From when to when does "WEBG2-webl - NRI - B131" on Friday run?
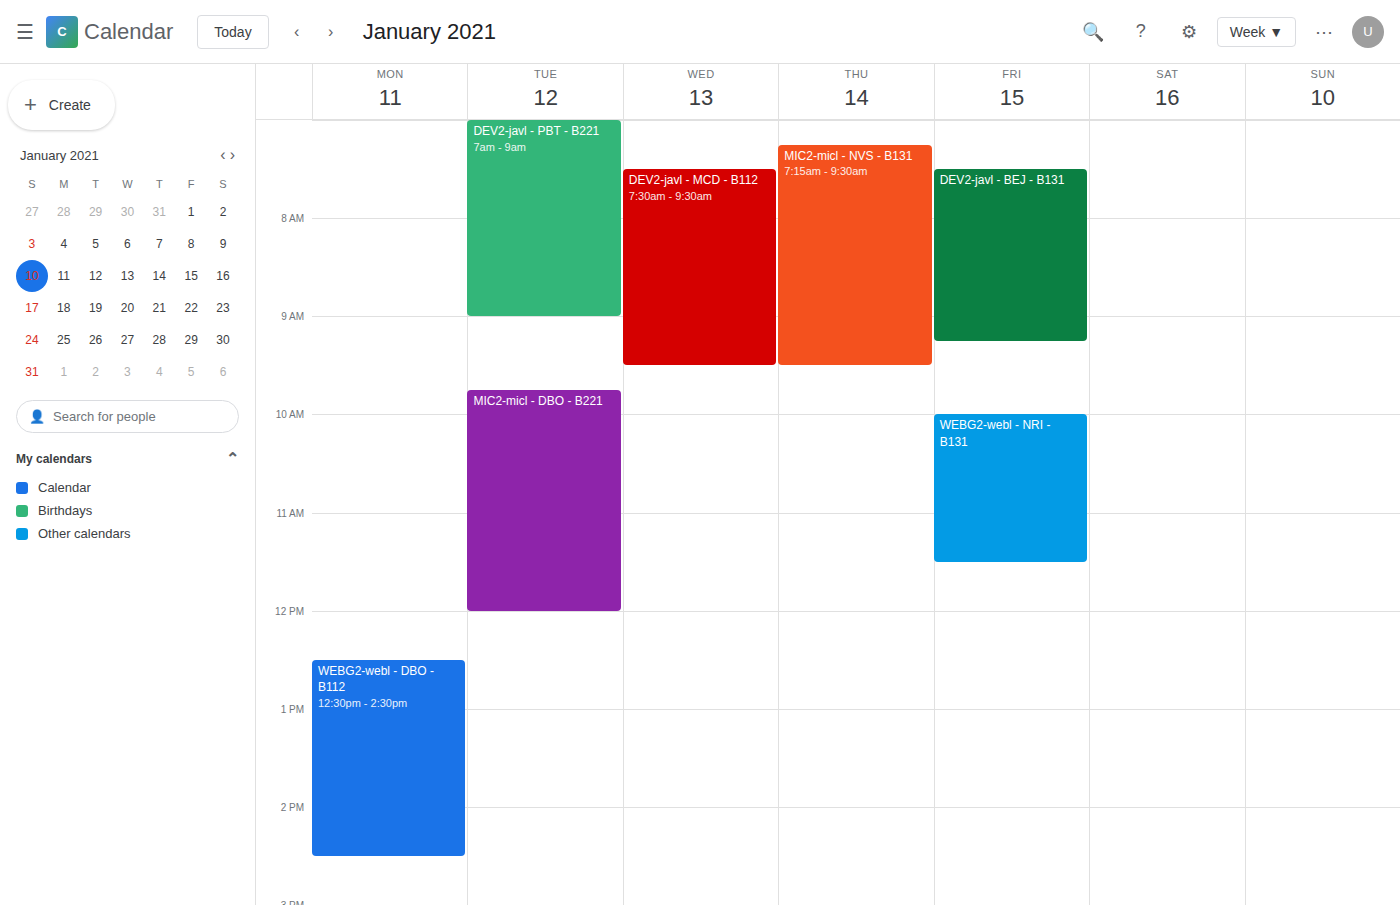
10:00 AM to 11:30 AM